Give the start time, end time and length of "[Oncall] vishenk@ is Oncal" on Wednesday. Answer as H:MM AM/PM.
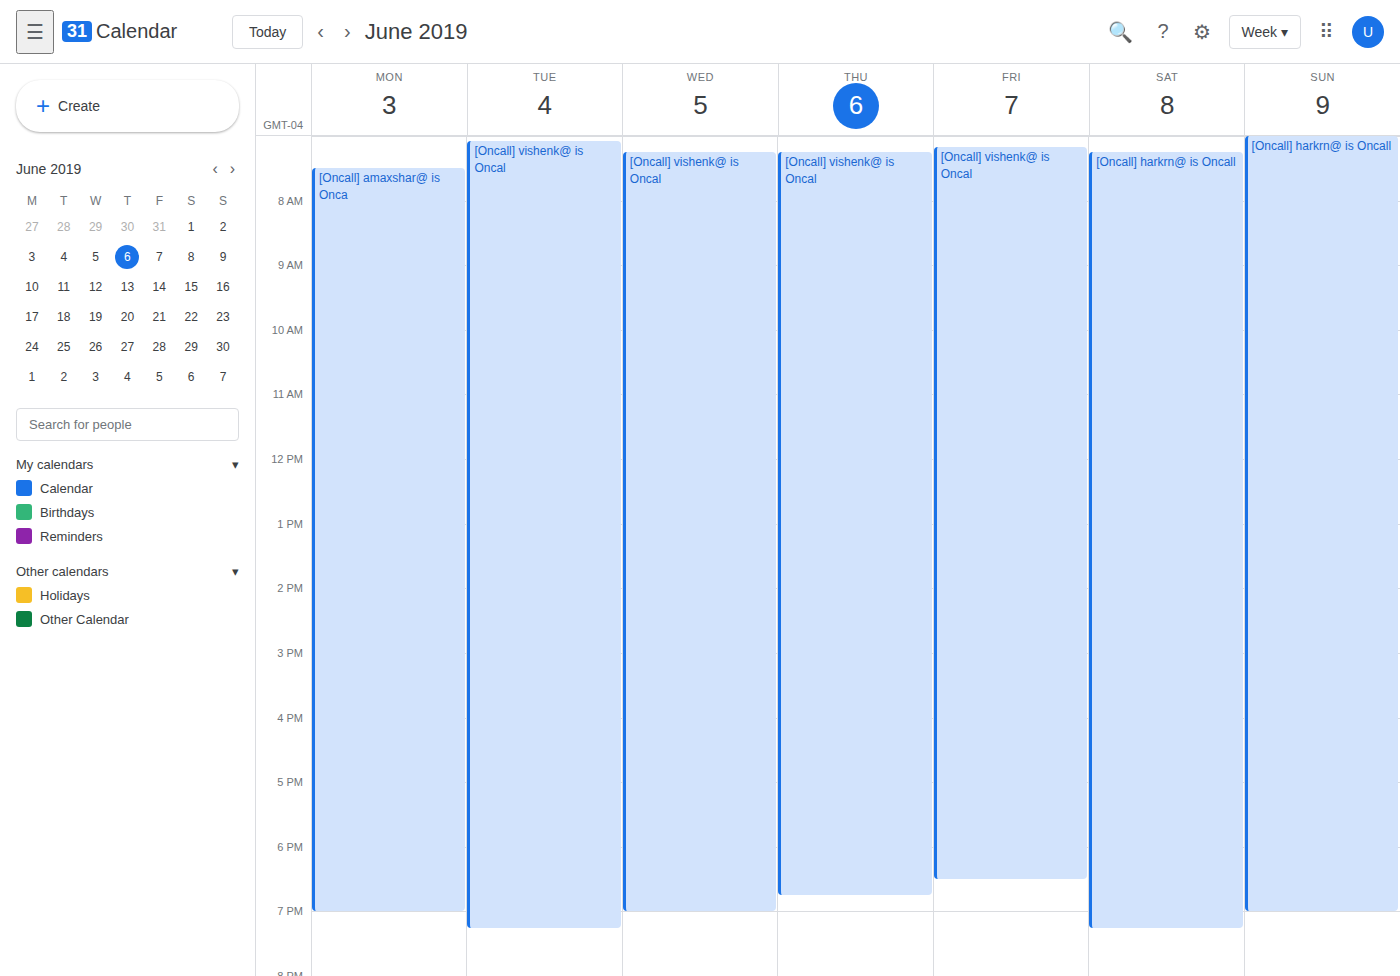
7:15 AM to 7:00 PM, 11 hours 45 minutes